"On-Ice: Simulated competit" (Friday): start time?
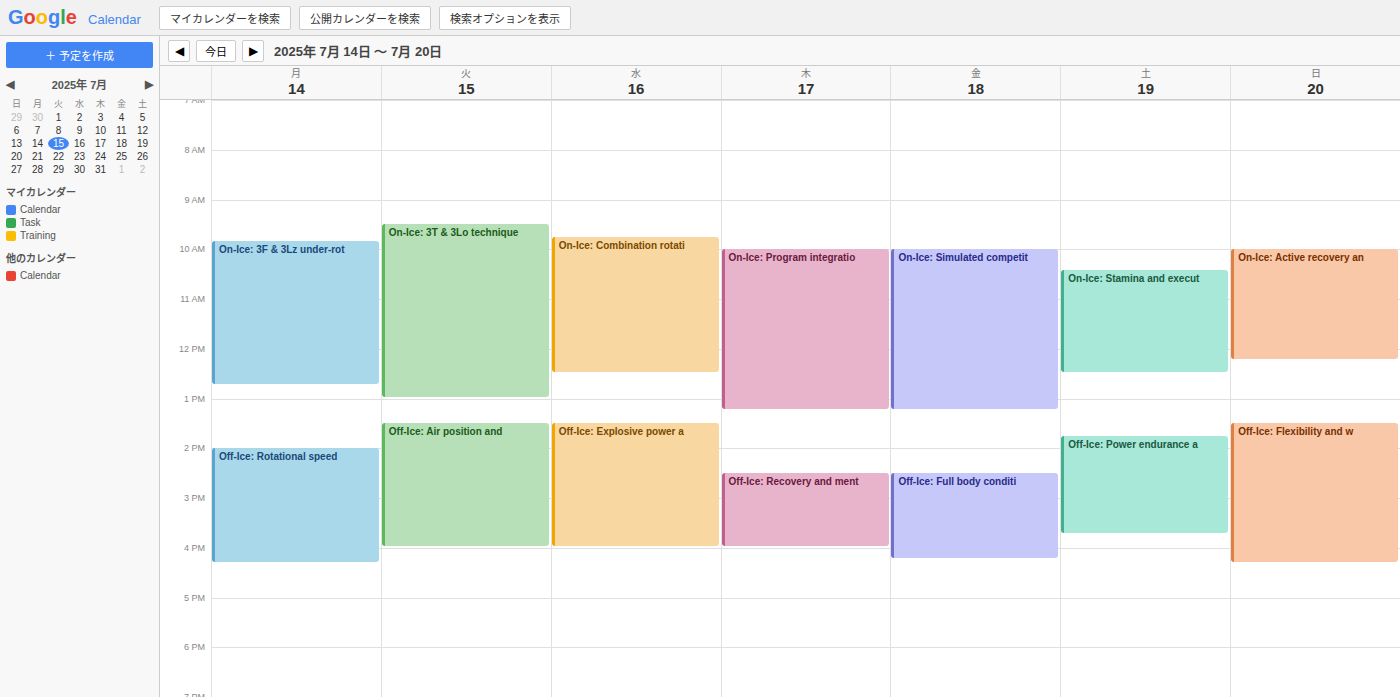
10:00 AM